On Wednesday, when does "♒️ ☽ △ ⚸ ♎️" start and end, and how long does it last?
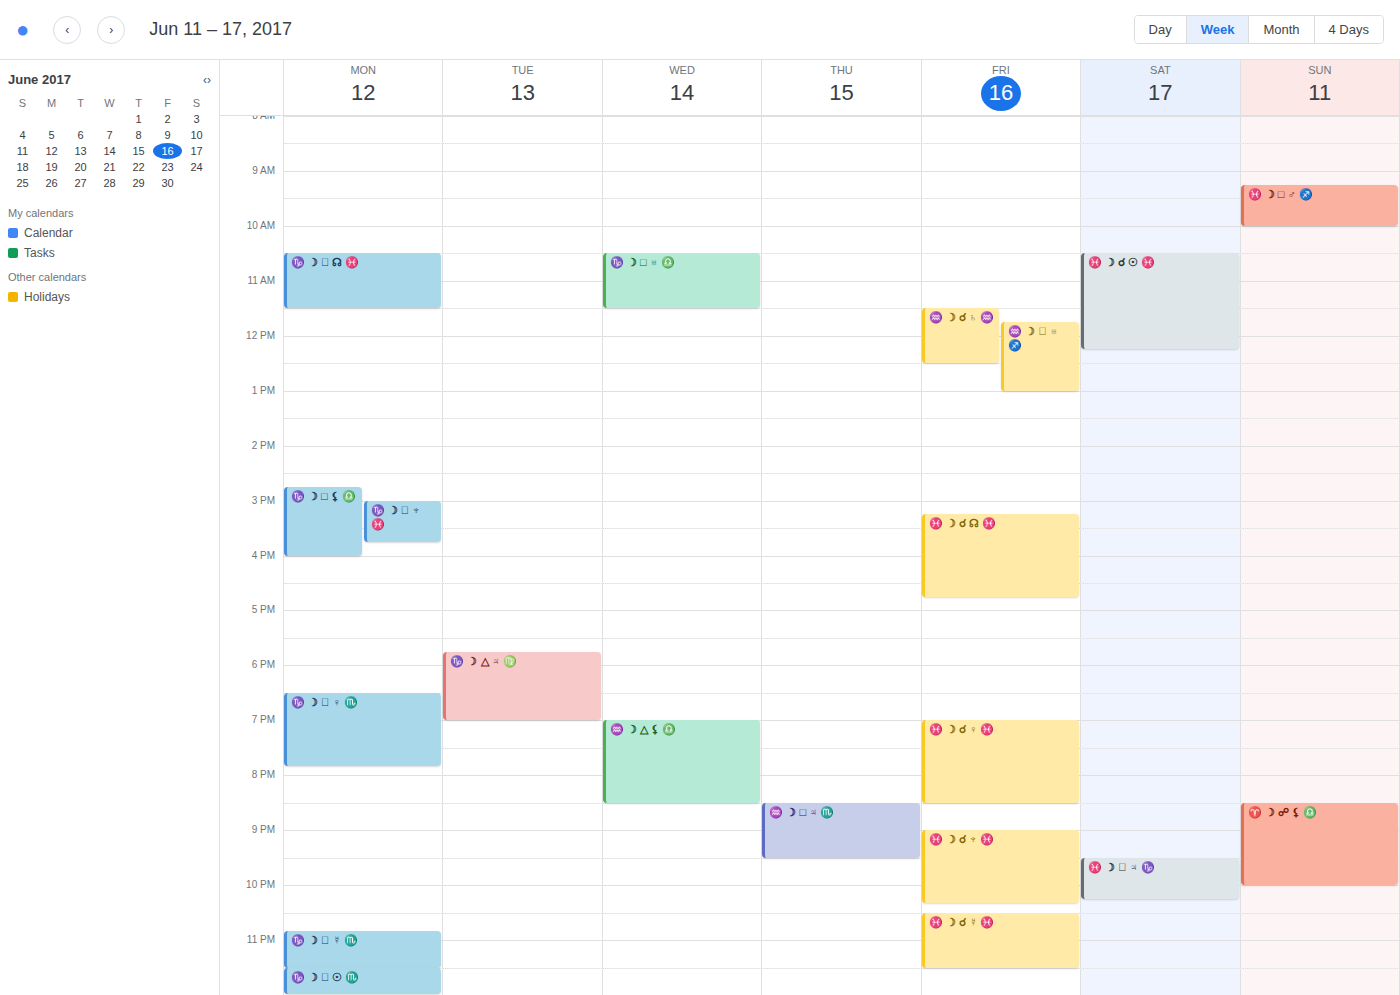
19:00 to 20:30, 1 hour 30 minutes